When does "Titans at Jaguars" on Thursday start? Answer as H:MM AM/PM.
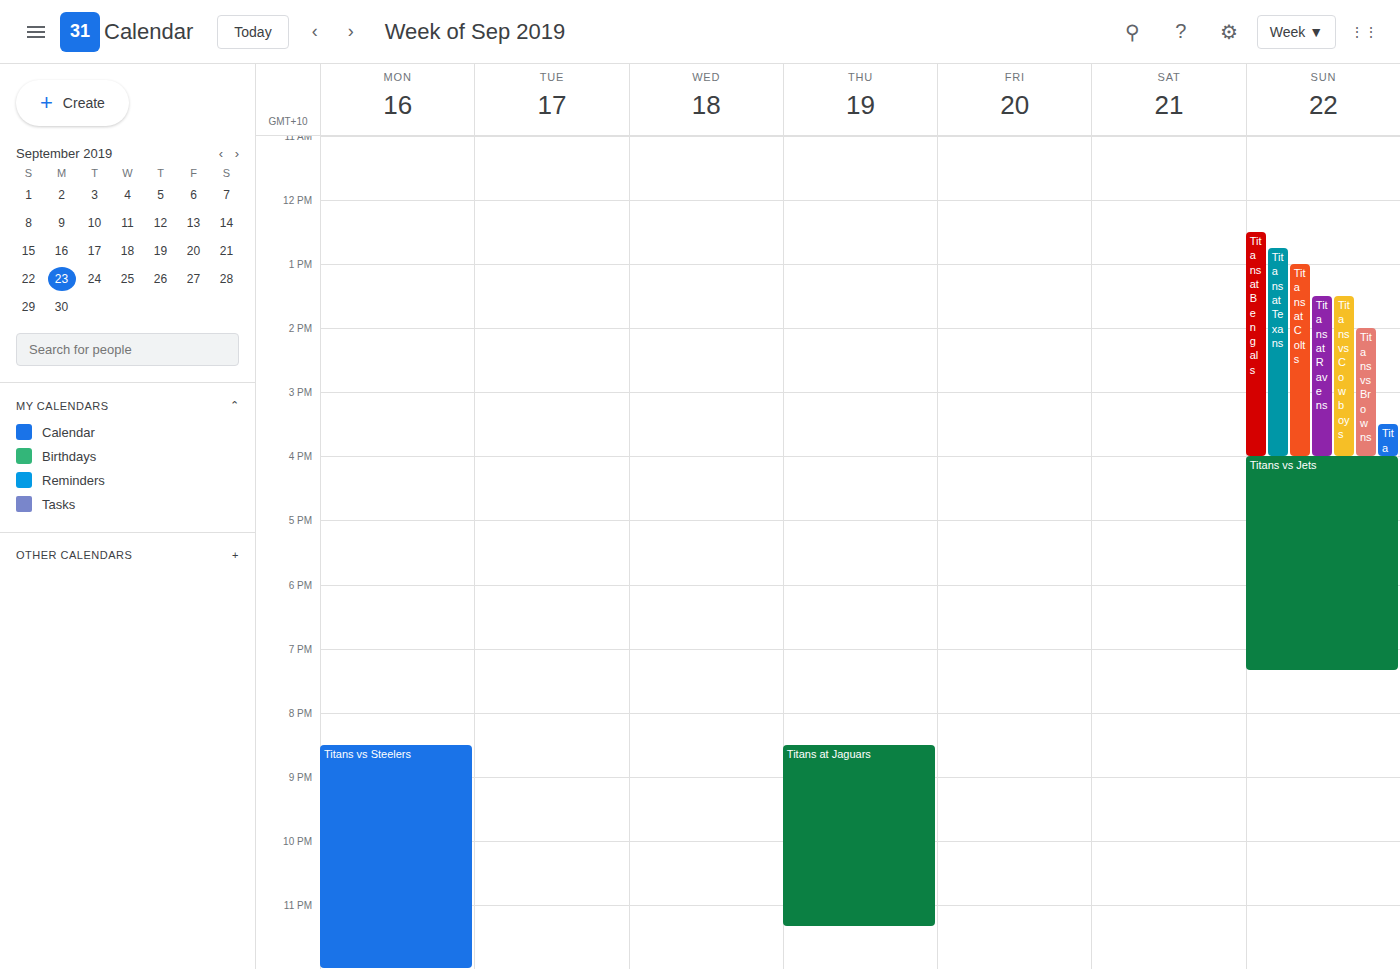
8:30 PM